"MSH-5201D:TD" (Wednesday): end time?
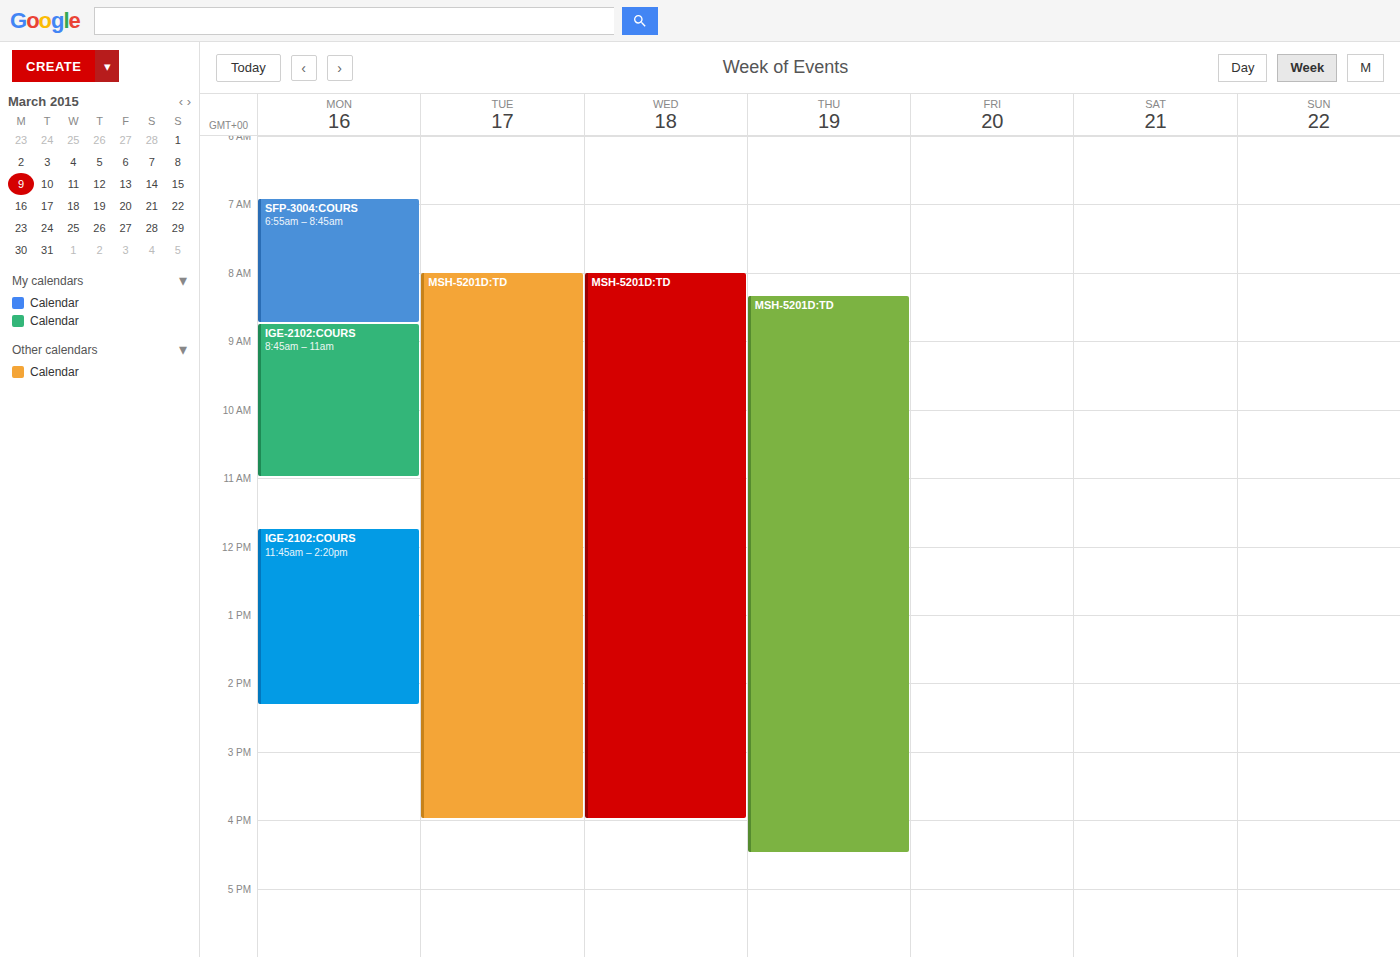
4:00 PM